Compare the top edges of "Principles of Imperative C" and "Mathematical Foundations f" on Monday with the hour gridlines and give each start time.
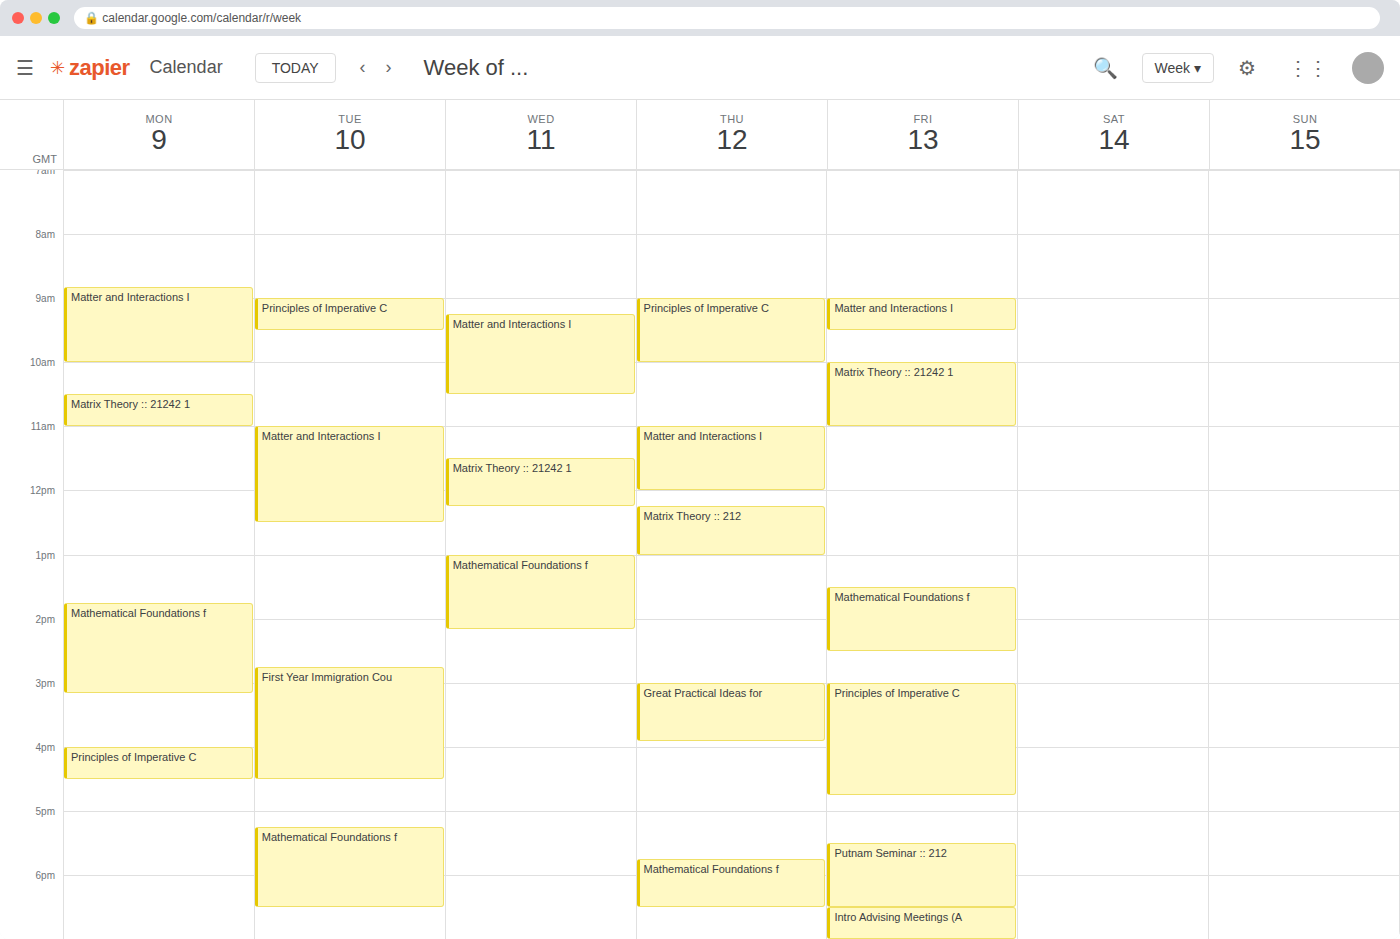
"Principles of Imperative C": 4:00 PM, exactly on the 4 PM line. "Mathematical Foundations f": 1:45 PM, neither: three quarters of the way from the 1 PM line to the 2 PM line.